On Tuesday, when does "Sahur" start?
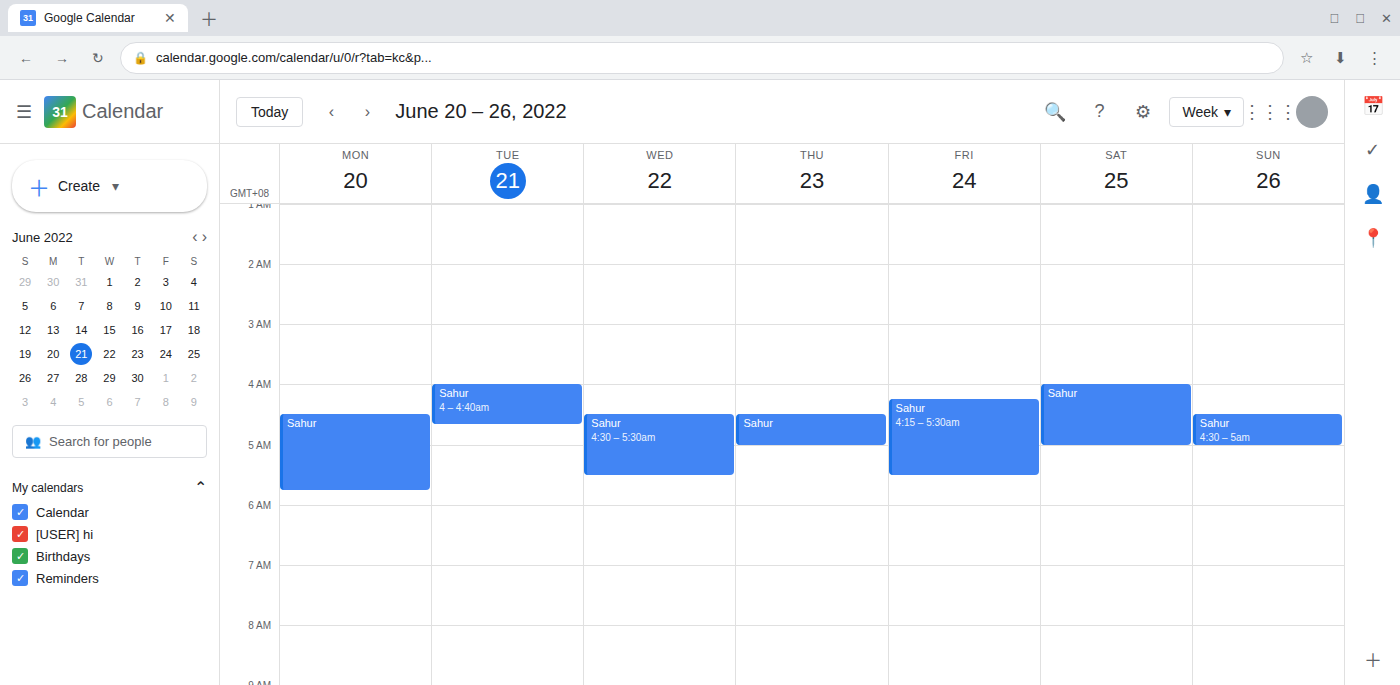
04:00